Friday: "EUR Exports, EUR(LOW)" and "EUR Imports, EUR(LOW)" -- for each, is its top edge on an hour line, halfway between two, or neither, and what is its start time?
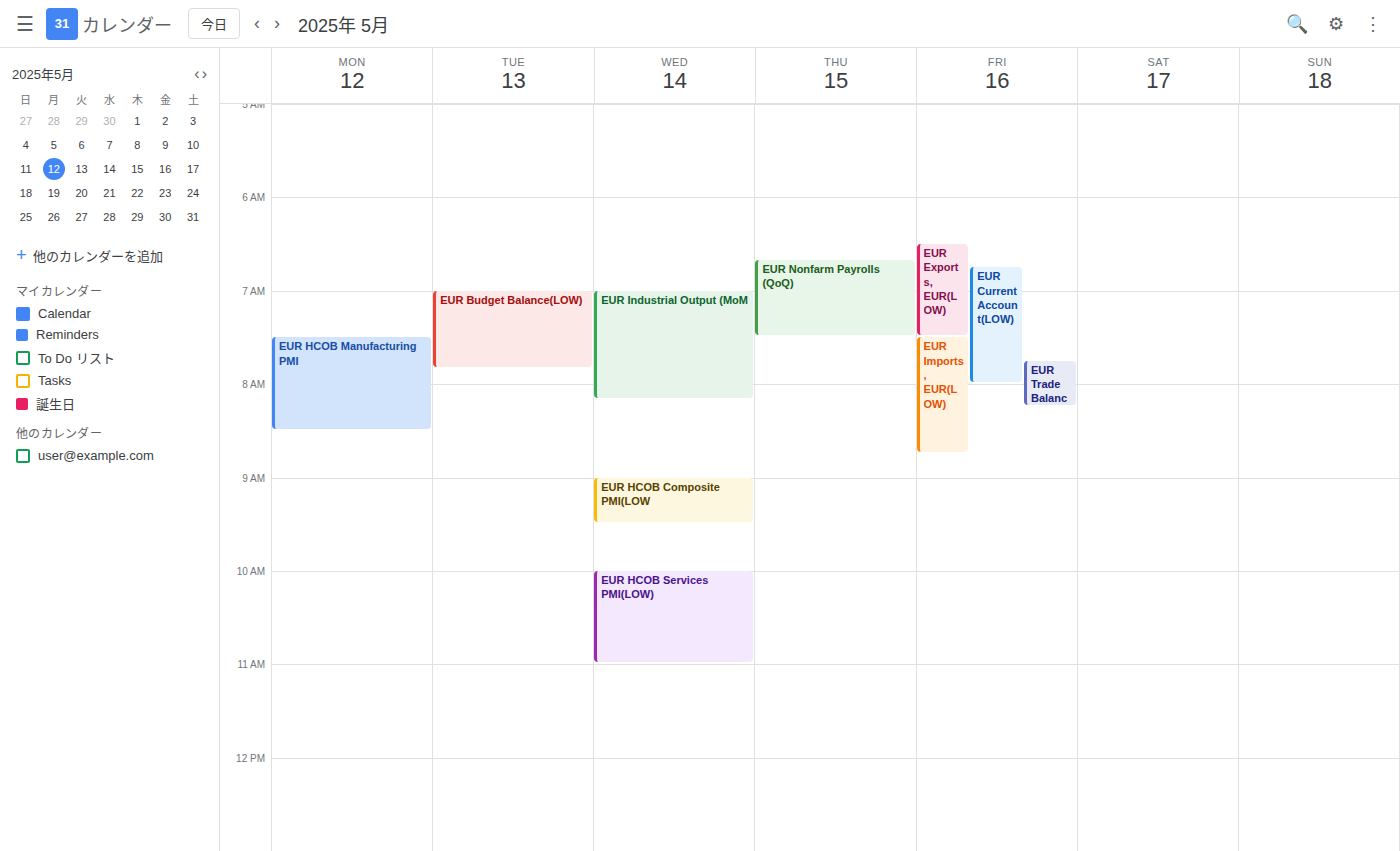
"EUR Exports, EUR(LOW)": 6:30 AM, halfway between the 6 AM and 7 AM lines. "EUR Imports, EUR(LOW)": 7:30 AM, halfway between the 7 AM and 8 AM lines.